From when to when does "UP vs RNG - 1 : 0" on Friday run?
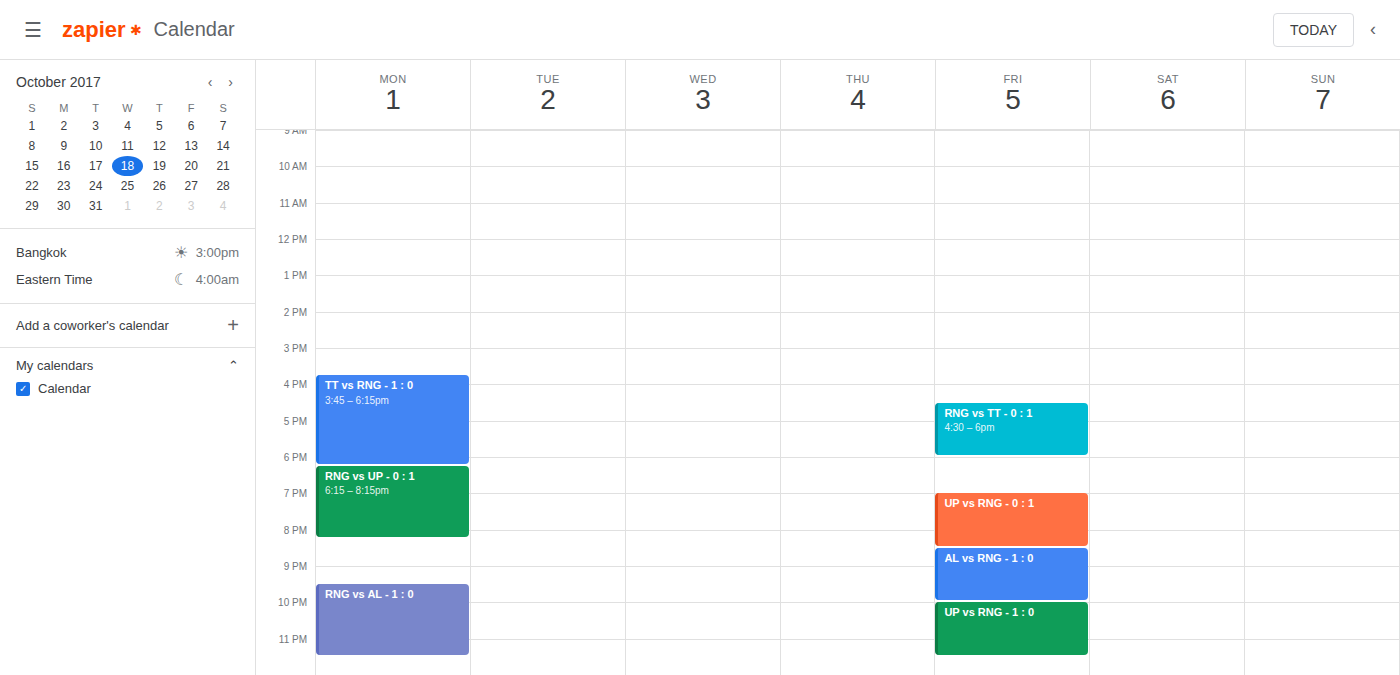
22:00 to 23:30